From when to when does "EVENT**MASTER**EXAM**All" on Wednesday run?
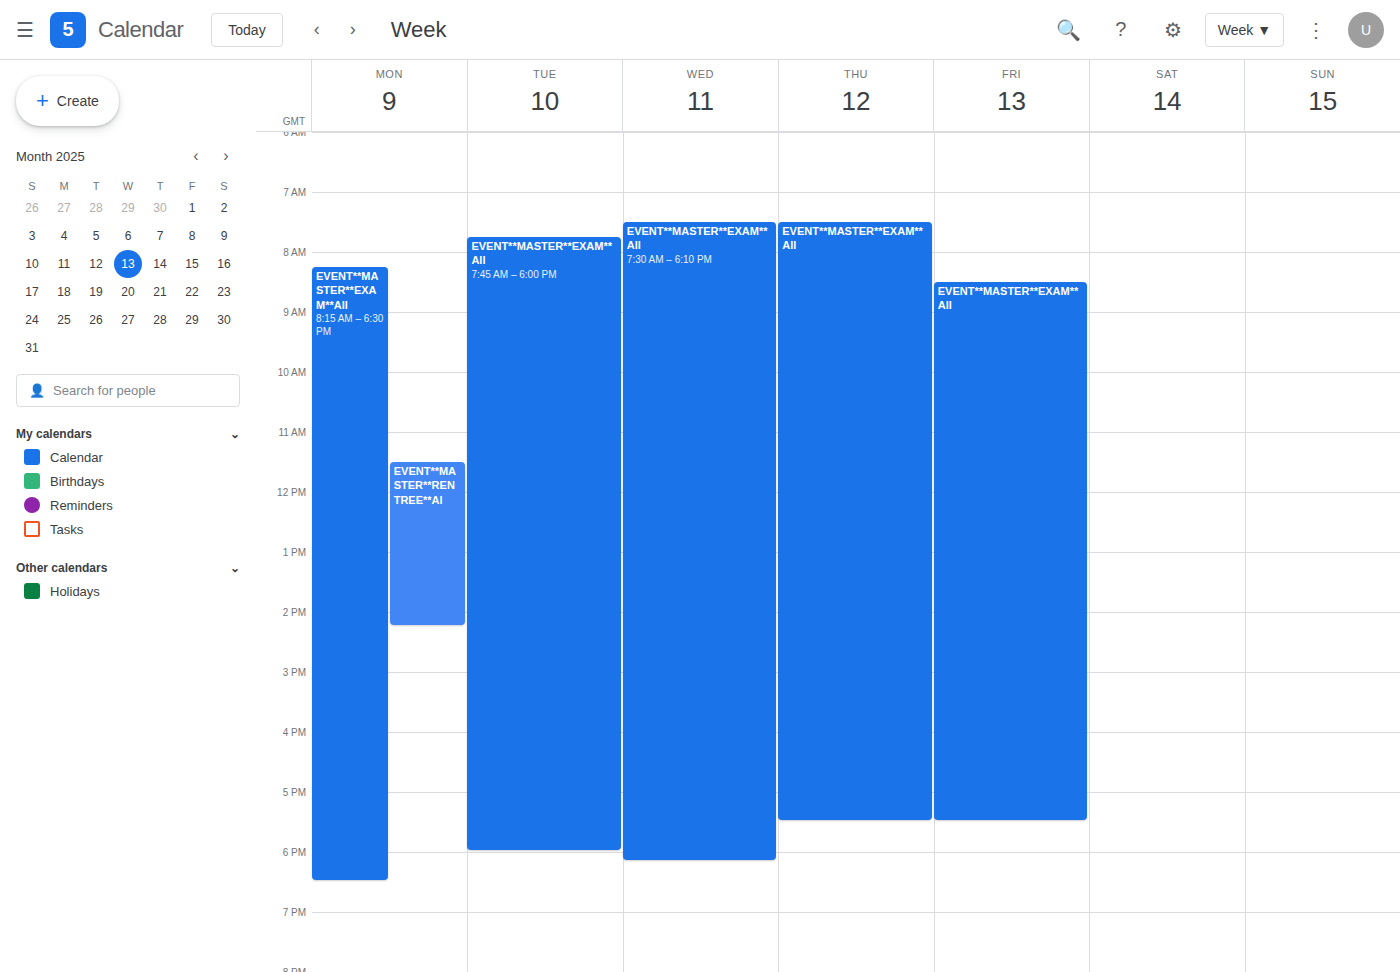
7:30 AM to 6:10 PM